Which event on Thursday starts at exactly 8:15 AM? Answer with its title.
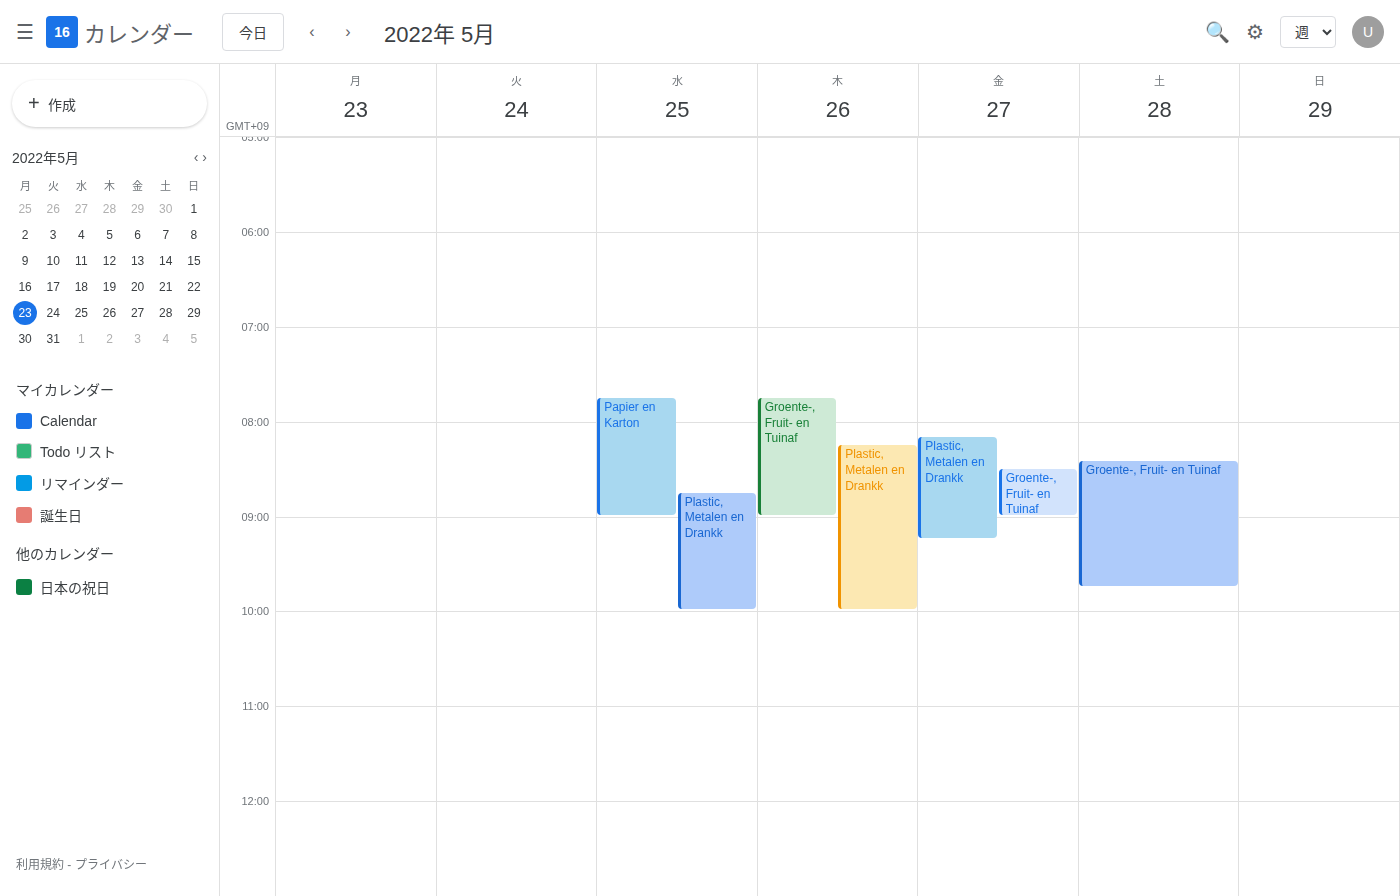
"Plastic, Metalen en Drankk"